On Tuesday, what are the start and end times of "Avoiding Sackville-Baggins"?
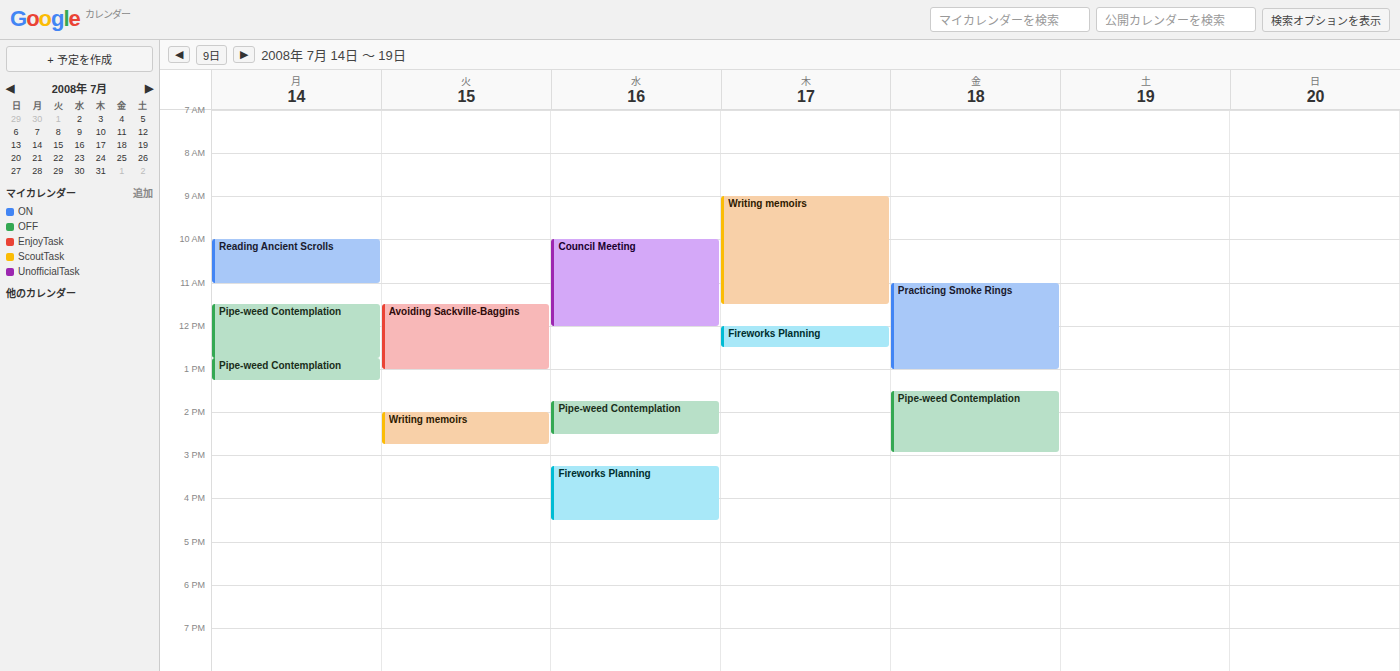
11:30 AM to 1:00 PM